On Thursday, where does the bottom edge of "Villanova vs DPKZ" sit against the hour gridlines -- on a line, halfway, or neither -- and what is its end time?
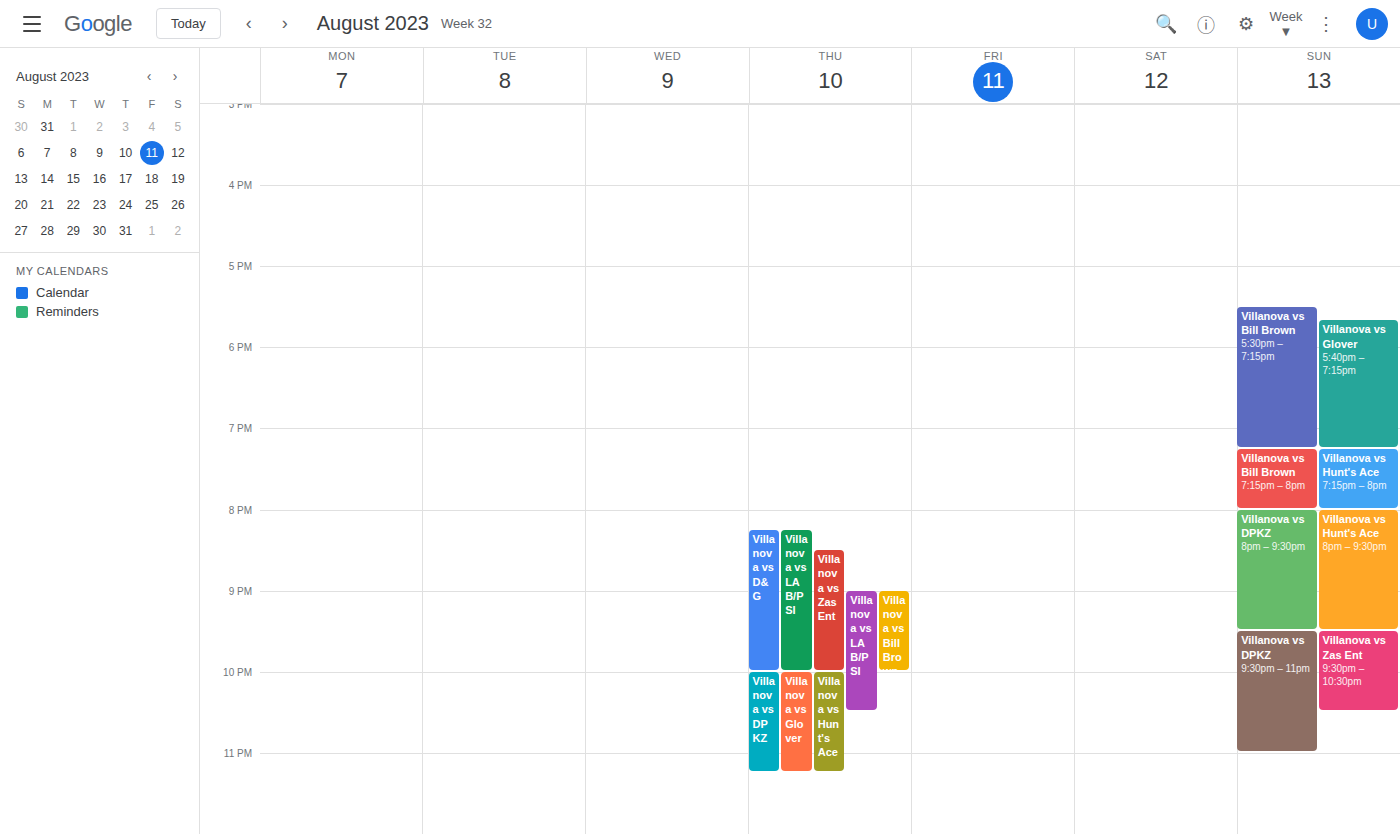
11:15 PM -- neither: a quarter of the way from the 11 PM line to the 12 AM line.